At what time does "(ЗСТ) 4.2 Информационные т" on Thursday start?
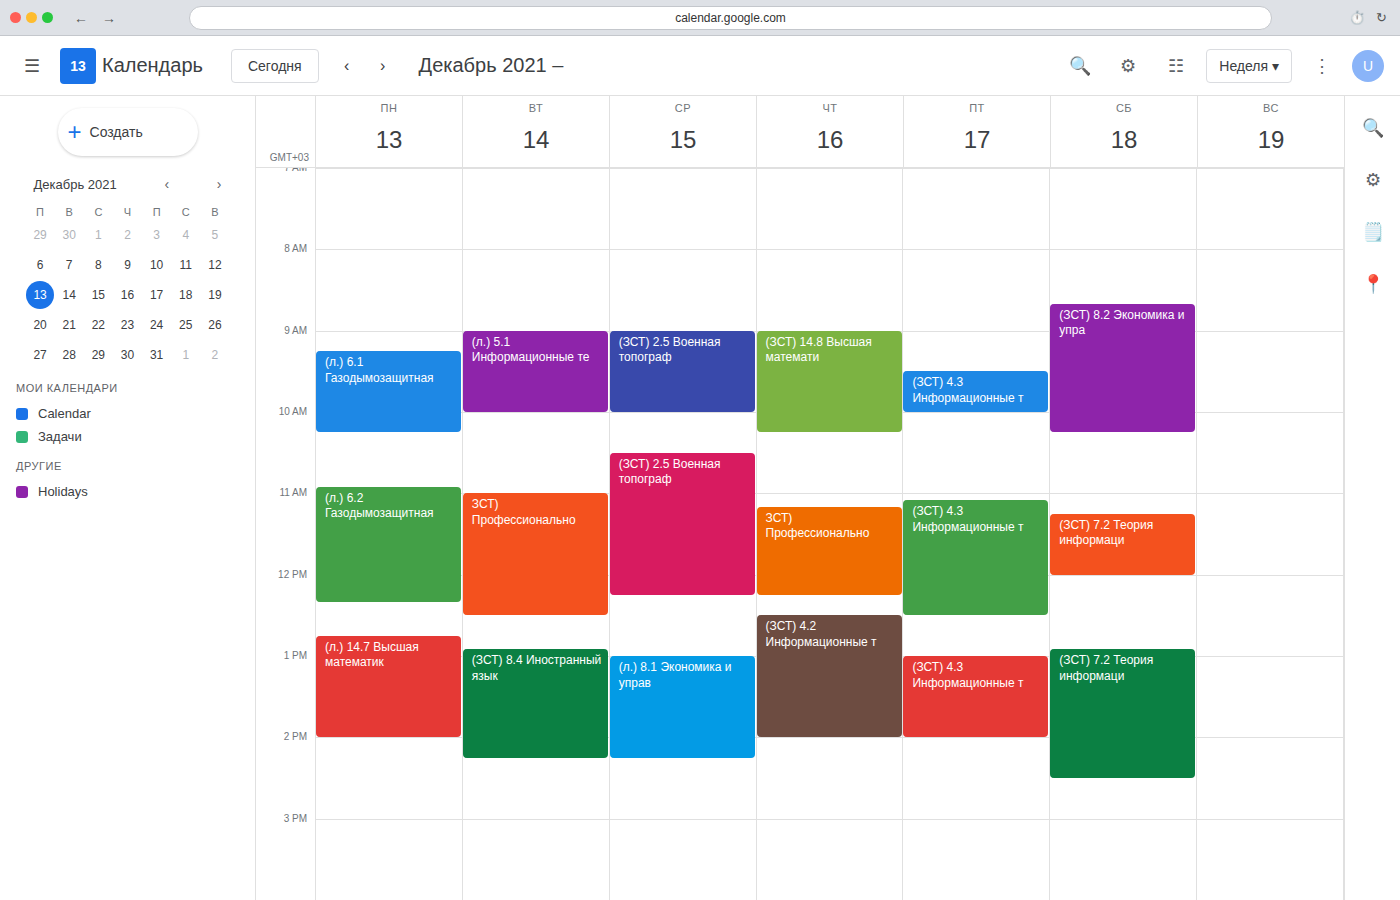
12:30 PM